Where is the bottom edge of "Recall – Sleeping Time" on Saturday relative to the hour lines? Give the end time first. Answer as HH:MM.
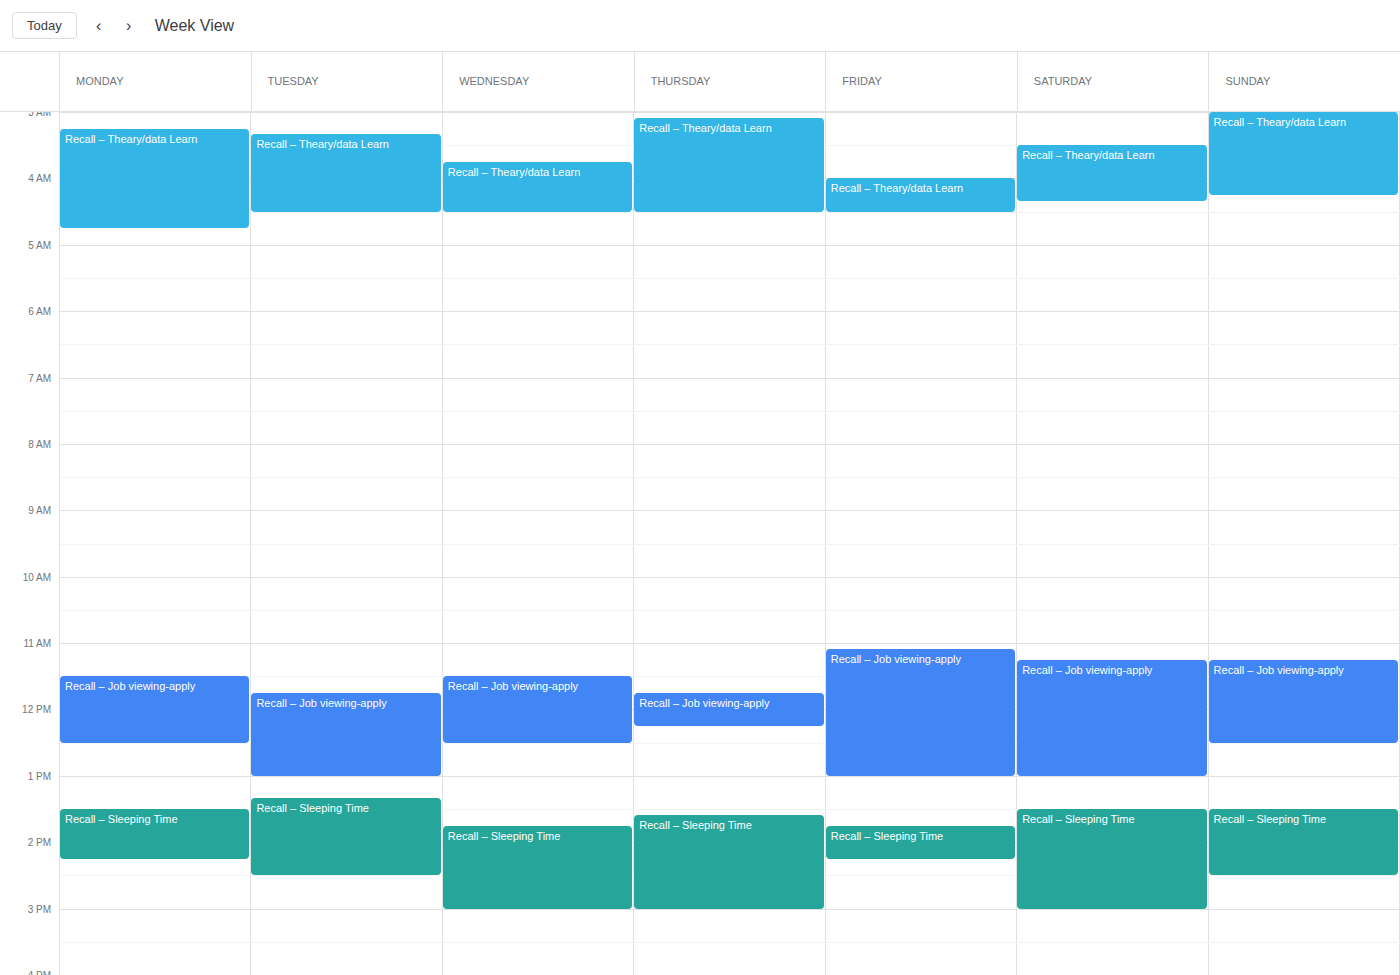
15:00 -- exactly on the 15:00 line.